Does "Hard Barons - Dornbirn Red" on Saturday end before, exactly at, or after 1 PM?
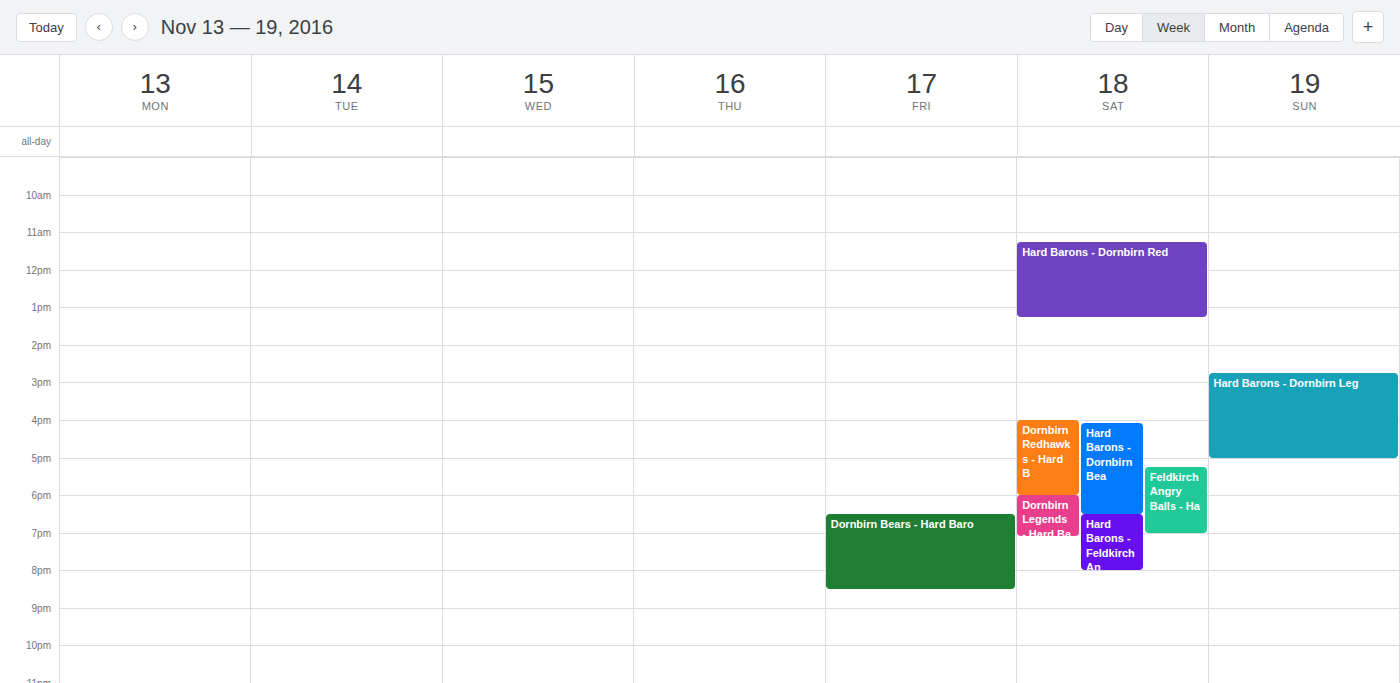
1:15 PM -- after 1 PM, 15 minutes below the 1 PM line.